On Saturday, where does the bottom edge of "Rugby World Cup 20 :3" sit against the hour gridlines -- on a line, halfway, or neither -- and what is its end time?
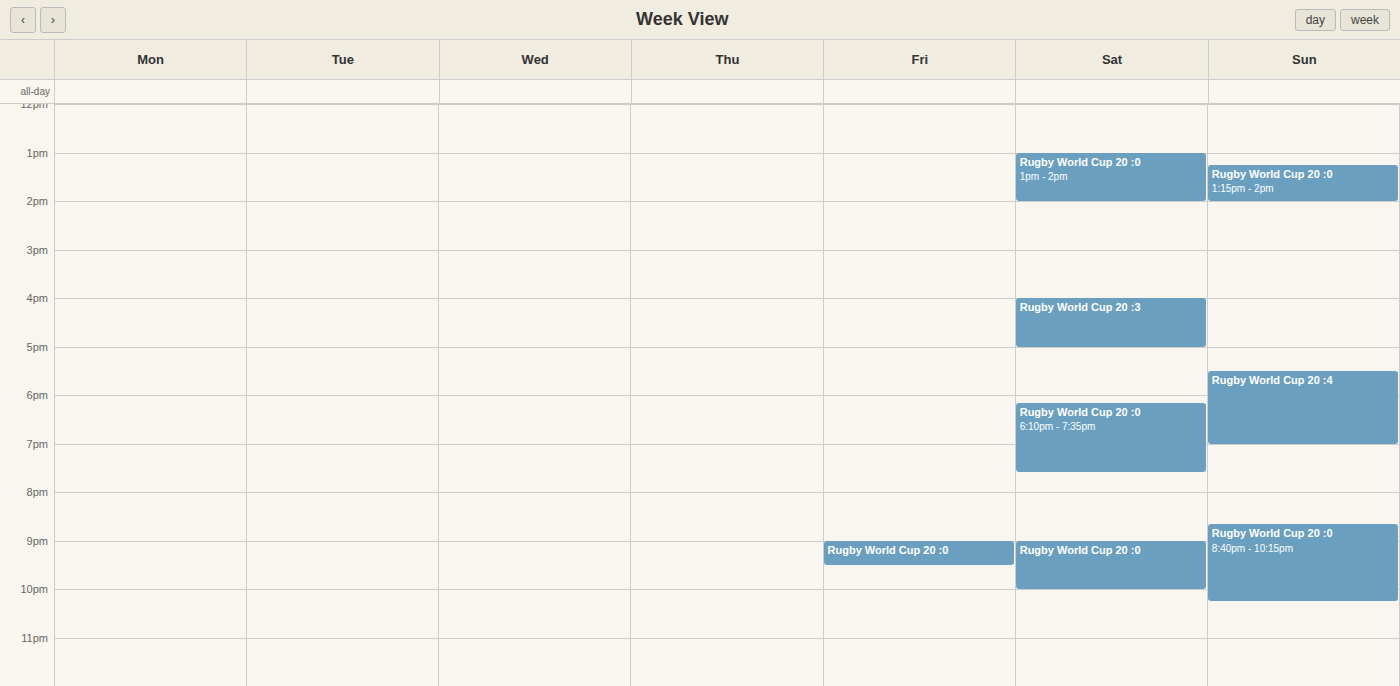
5:00 PM -- exactly on the 5 PM line.